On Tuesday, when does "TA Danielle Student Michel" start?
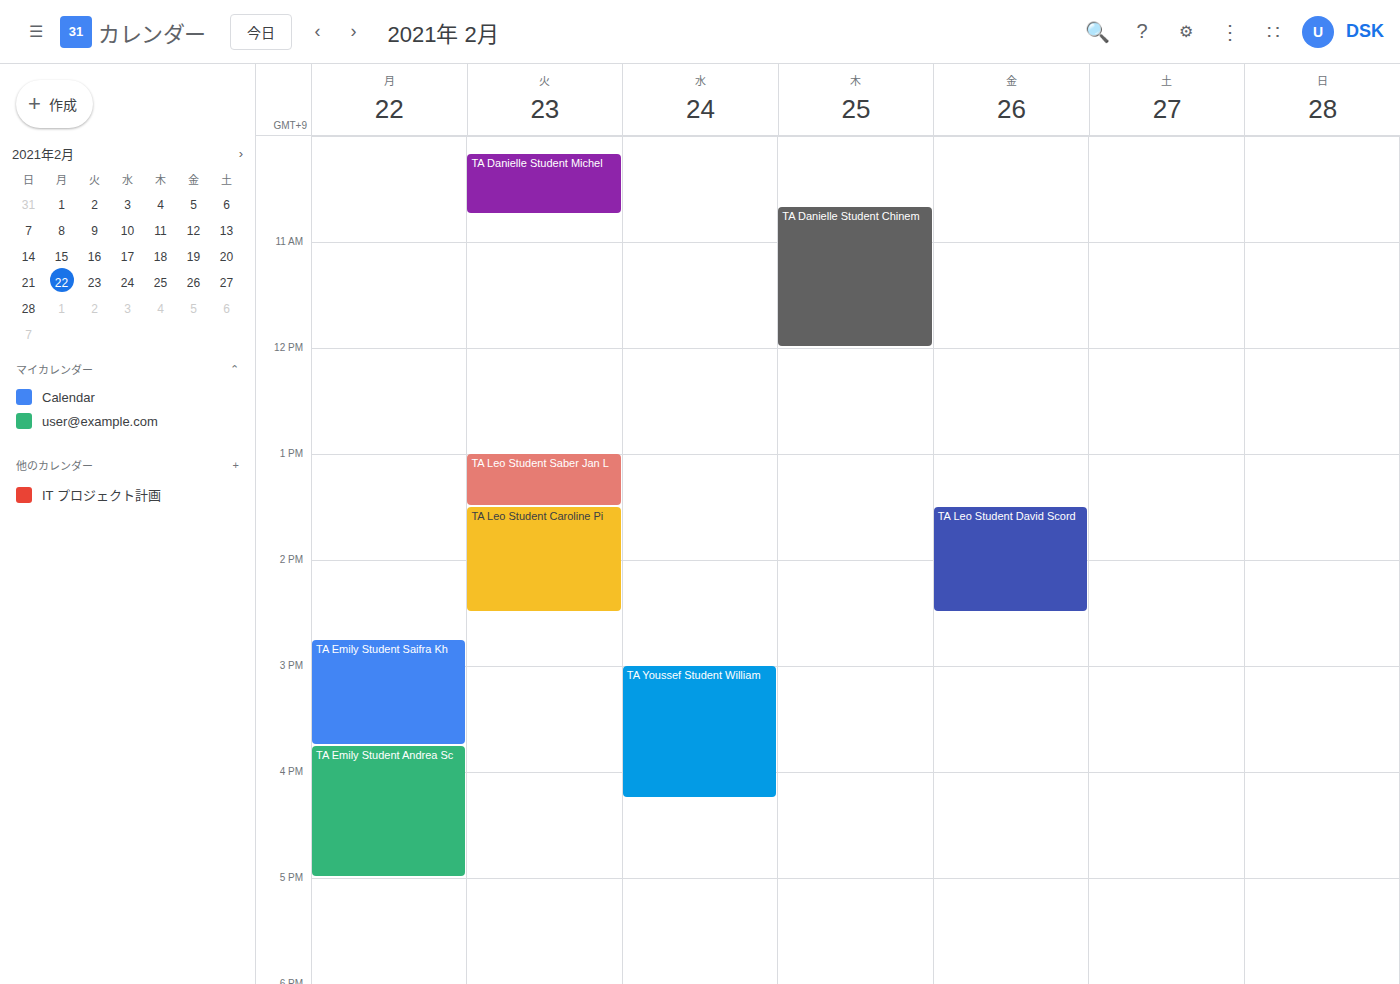
10:10 AM